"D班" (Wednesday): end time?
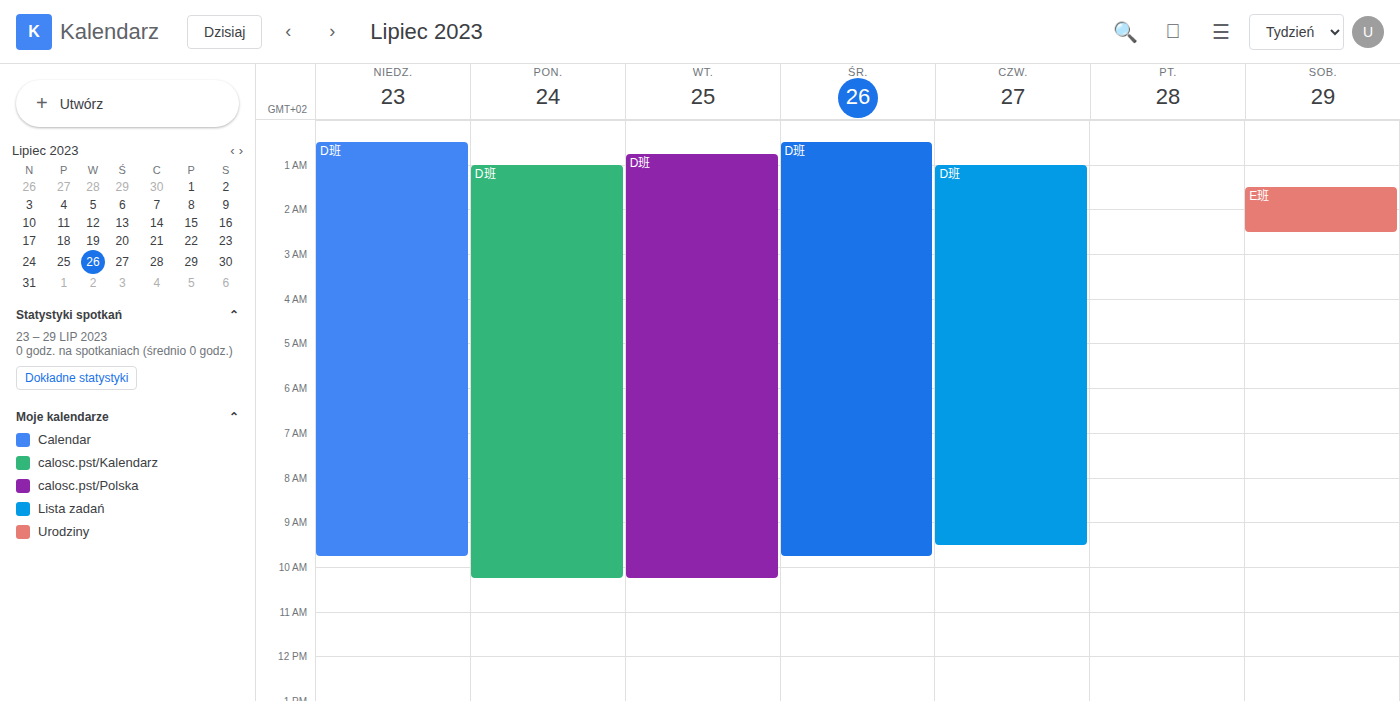
09:45